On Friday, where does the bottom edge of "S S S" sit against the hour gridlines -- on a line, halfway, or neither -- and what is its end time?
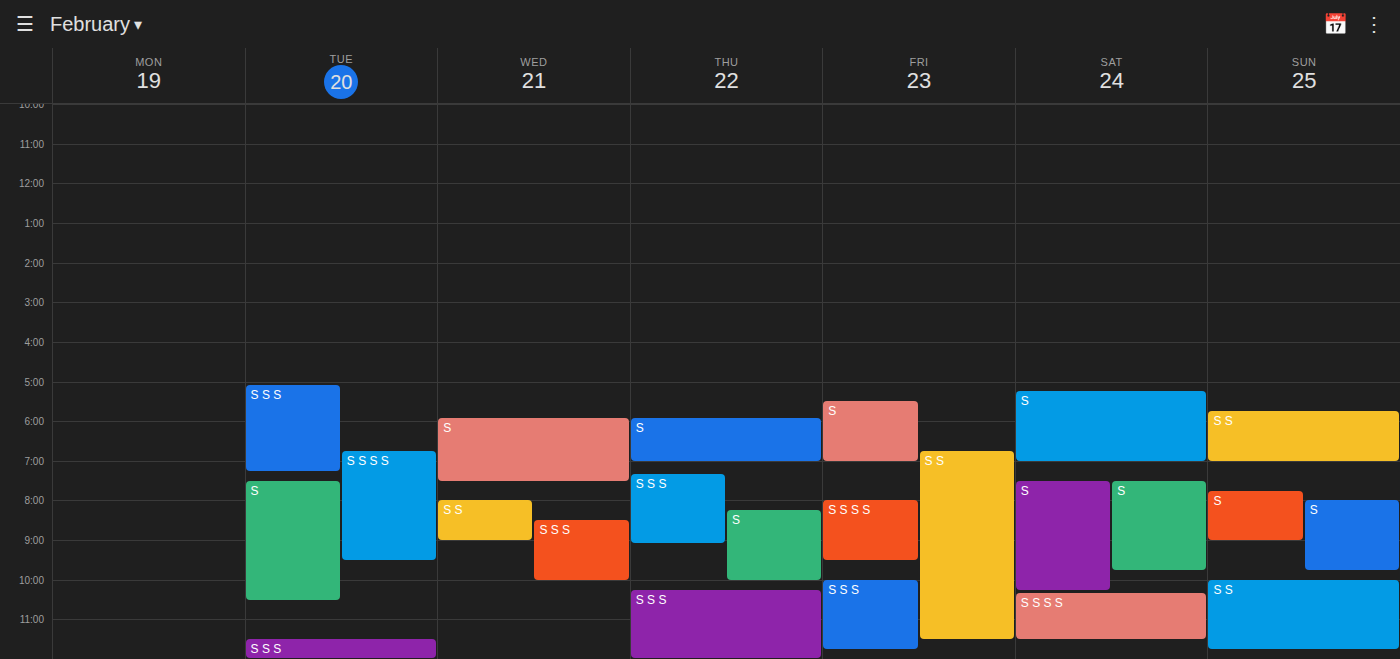
11:45 PM -- neither: three quarters of the way from the 11 PM line to the 12 AM line.